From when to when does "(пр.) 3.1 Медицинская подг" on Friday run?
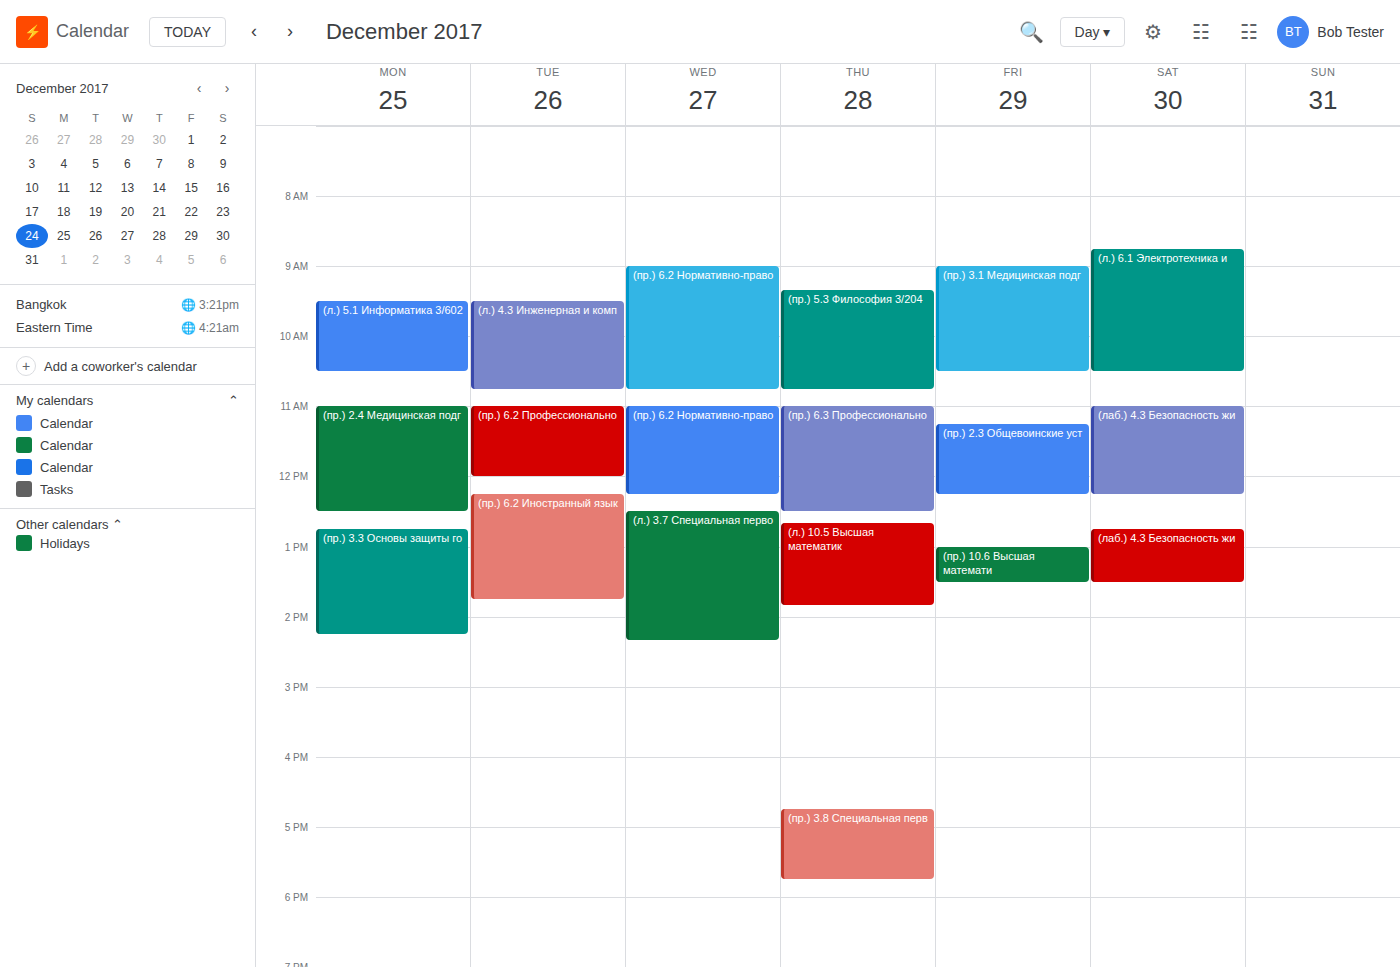
9:00 AM to 10:30 AM